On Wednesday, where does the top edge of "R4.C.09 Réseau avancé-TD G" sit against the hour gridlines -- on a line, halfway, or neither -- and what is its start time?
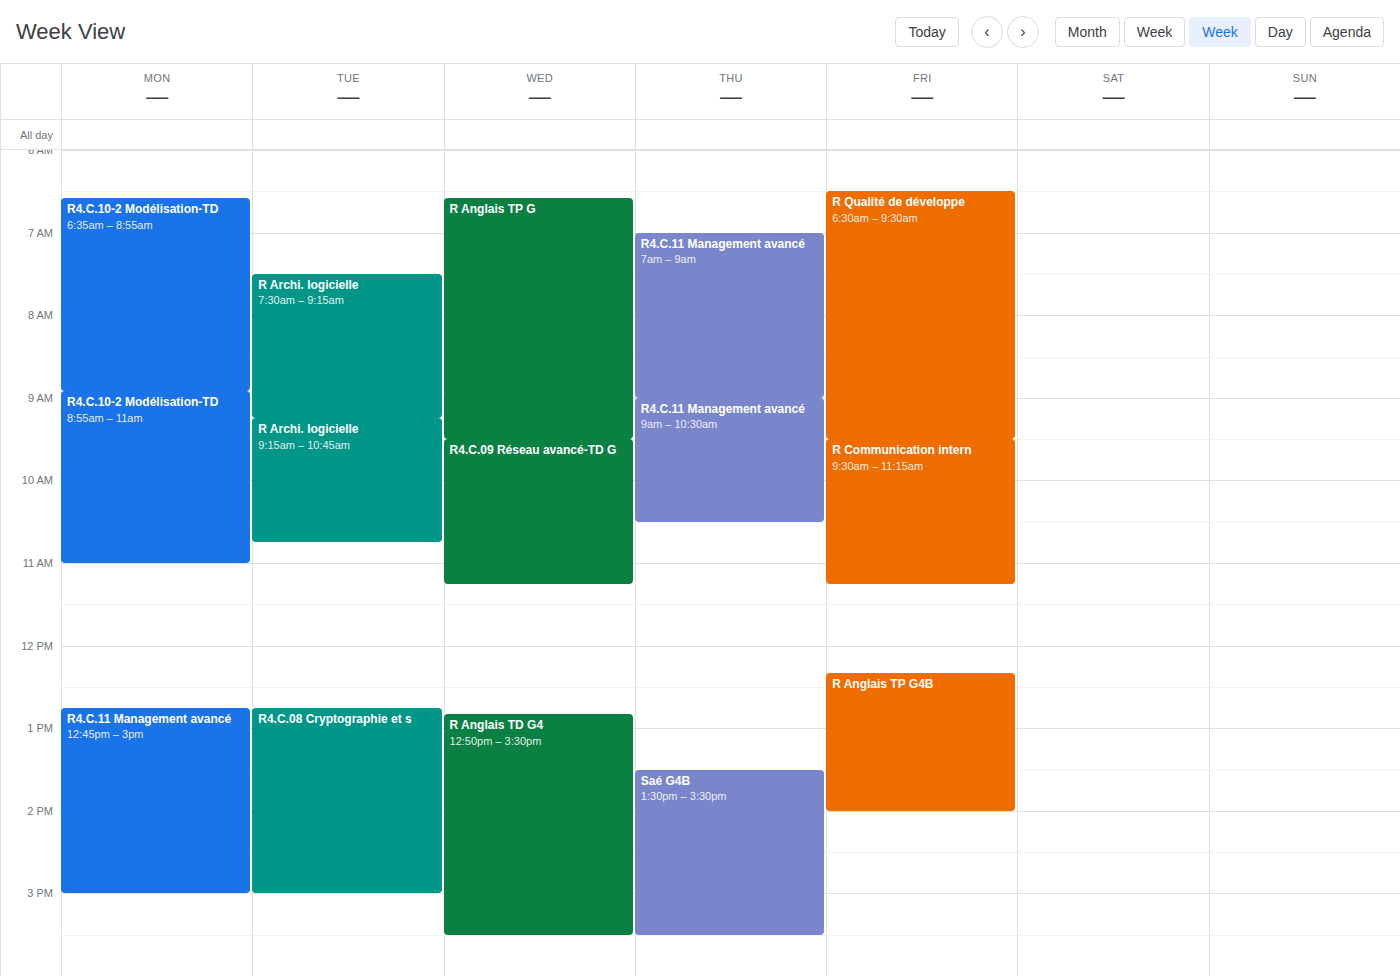
9:30 AM -- halfway between the 9 AM and 10 AM lines.